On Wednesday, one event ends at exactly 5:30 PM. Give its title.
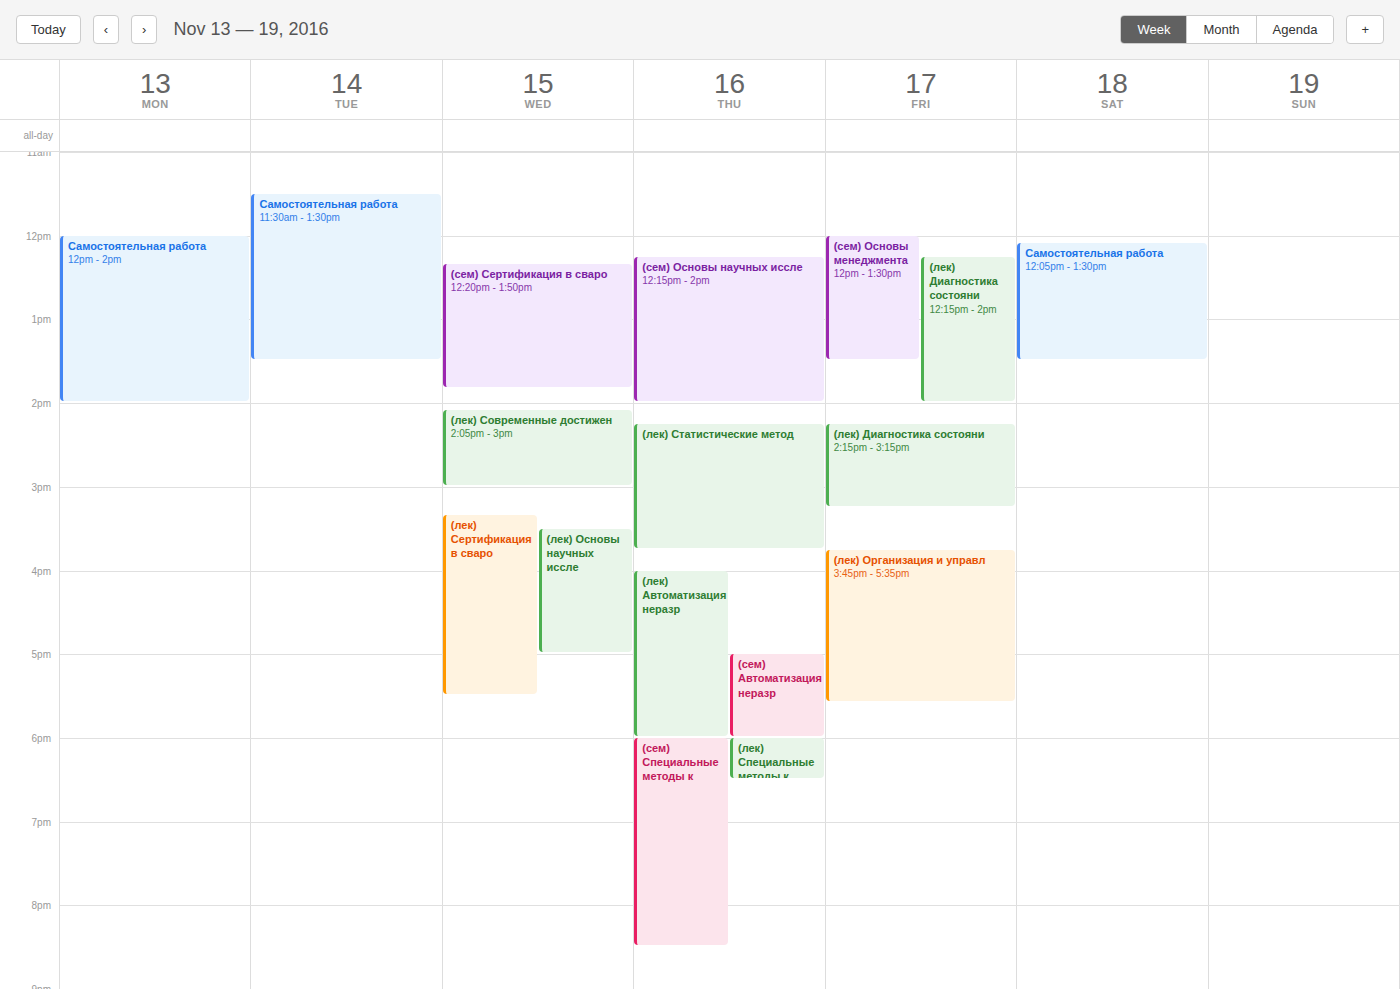
"(лек) Сертификация в сваро"